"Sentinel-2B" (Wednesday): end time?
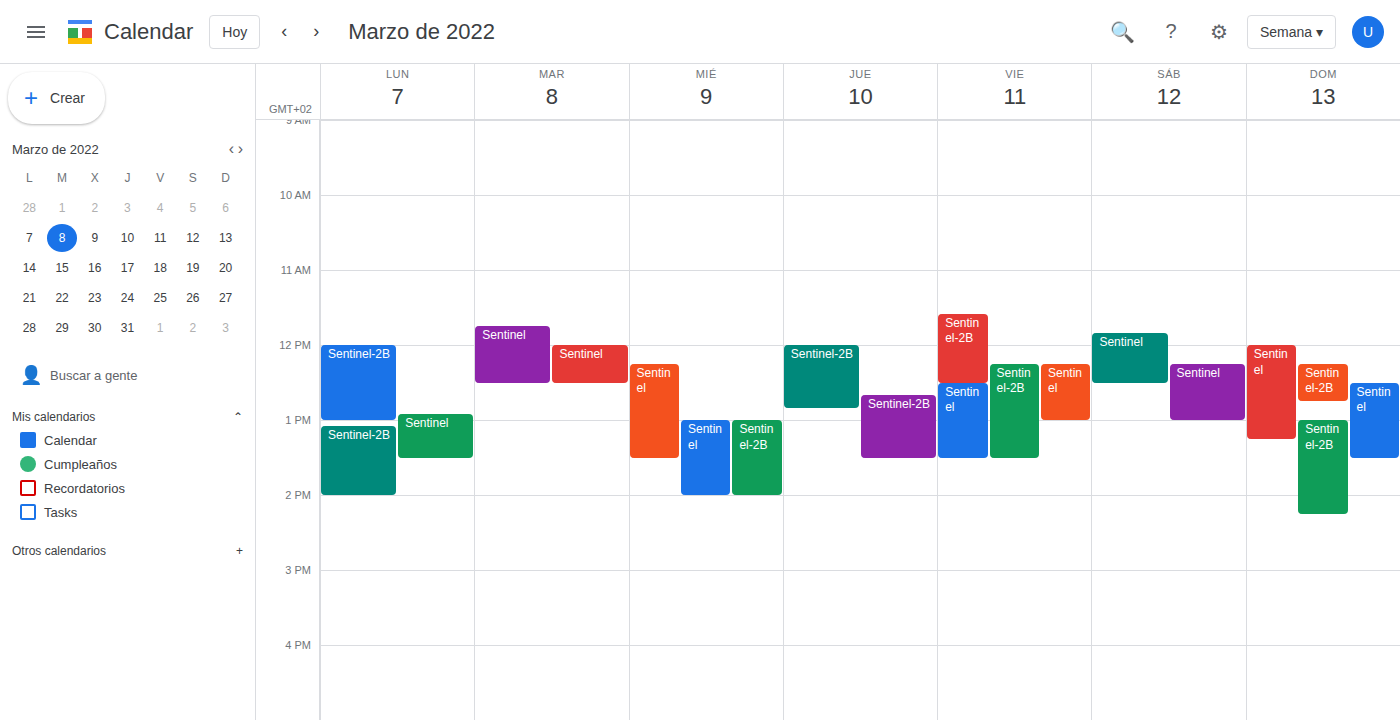
2:00 PM